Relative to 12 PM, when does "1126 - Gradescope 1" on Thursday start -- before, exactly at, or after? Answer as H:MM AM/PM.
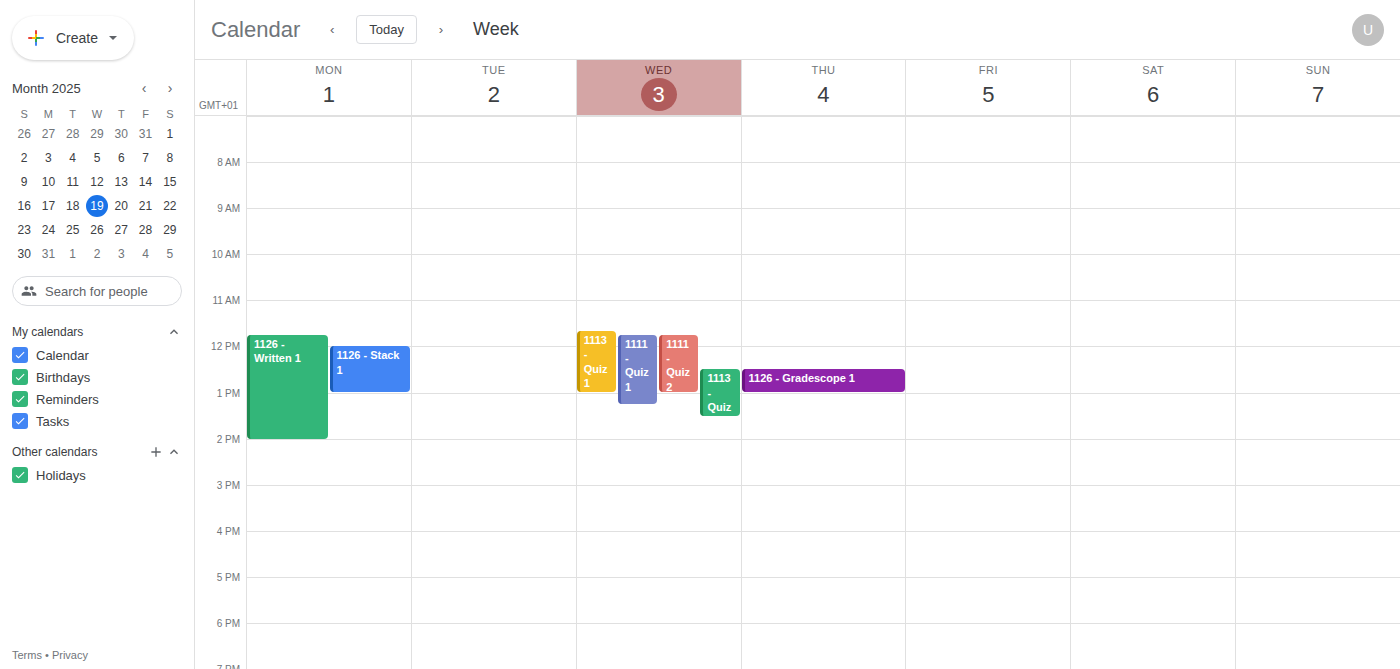
12:30 PM -- after 12 PM, 30 minutes below the 12 PM line.